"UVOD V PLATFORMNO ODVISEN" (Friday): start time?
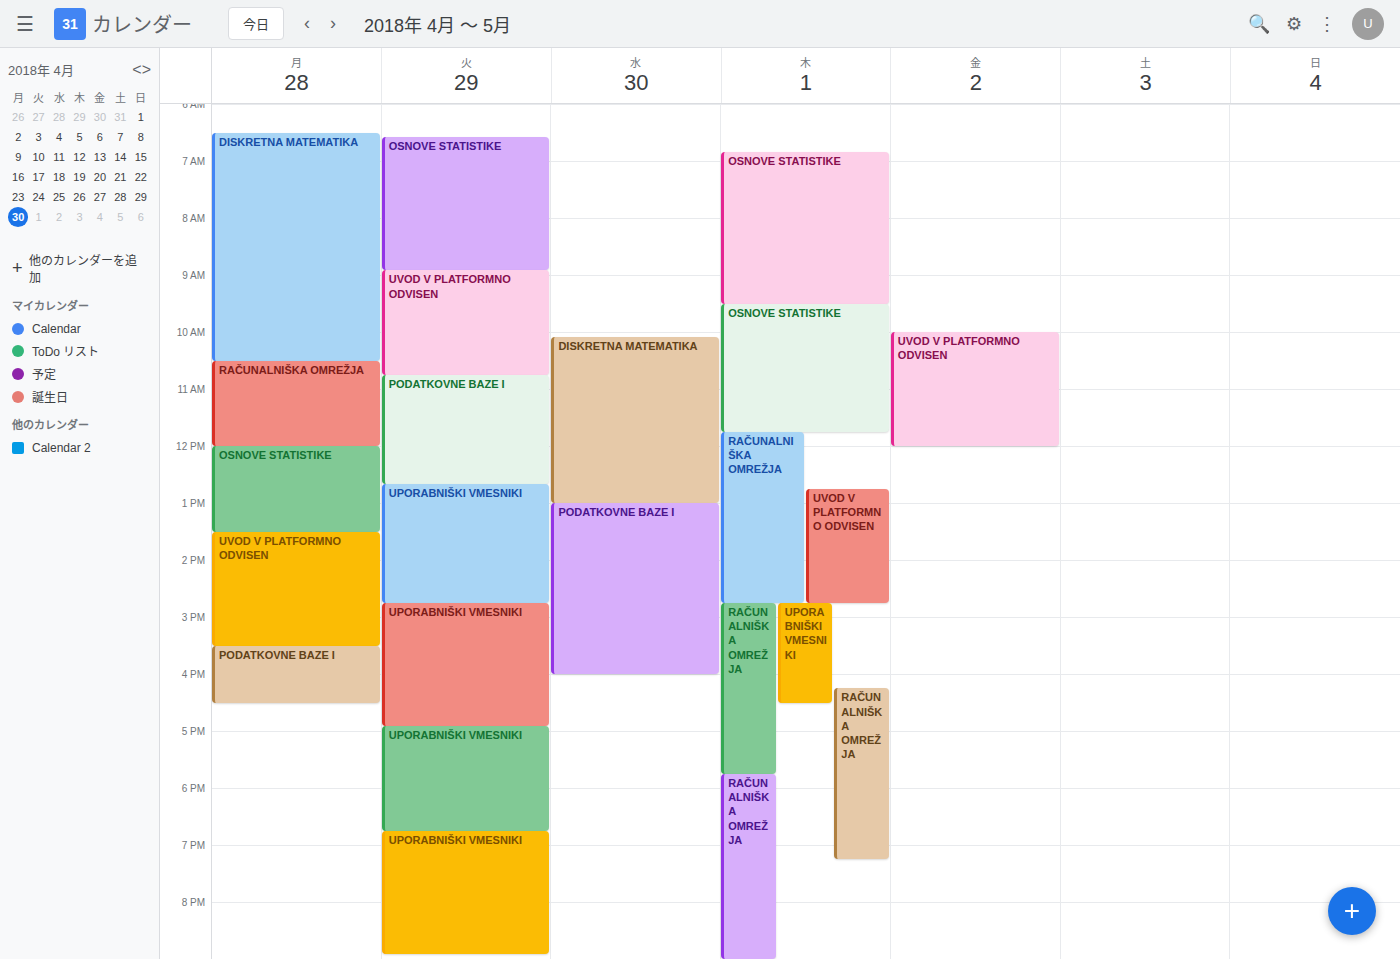
10:00 AM